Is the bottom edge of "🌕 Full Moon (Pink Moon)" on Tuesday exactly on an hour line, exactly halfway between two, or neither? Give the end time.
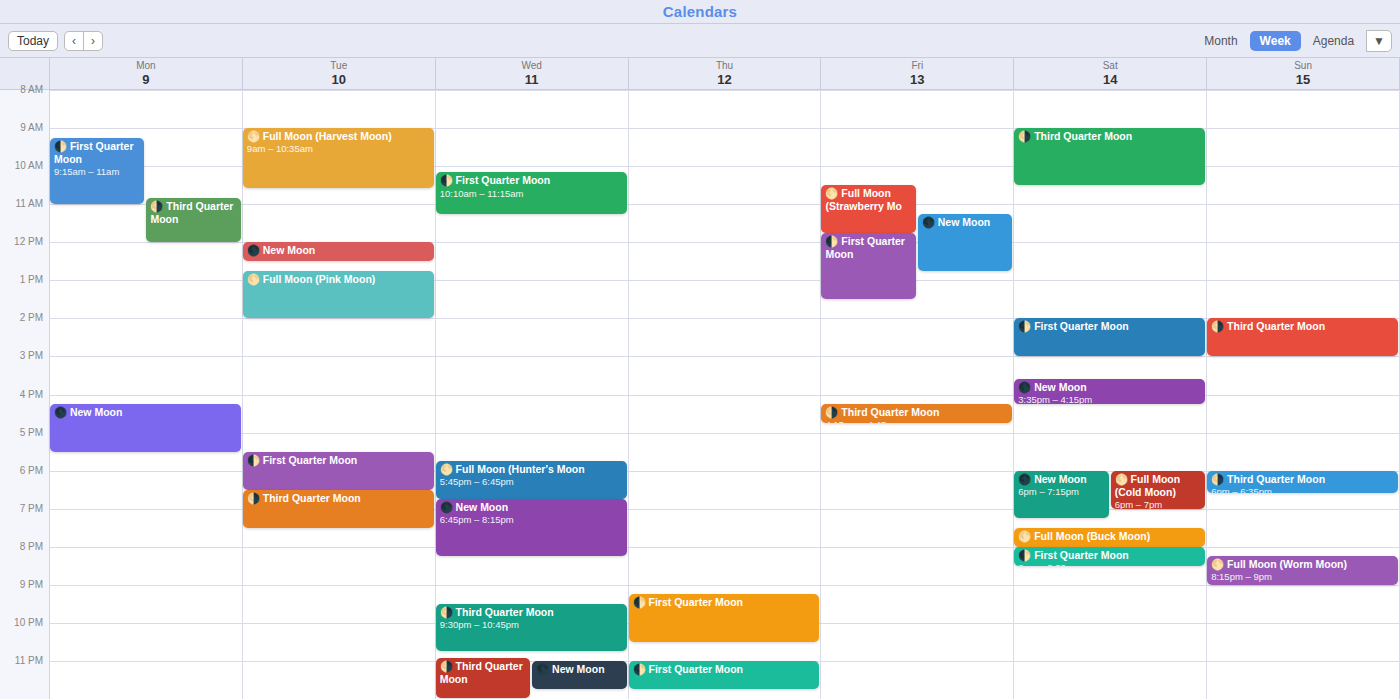
2:00 PM -- exactly on the 2 PM line.